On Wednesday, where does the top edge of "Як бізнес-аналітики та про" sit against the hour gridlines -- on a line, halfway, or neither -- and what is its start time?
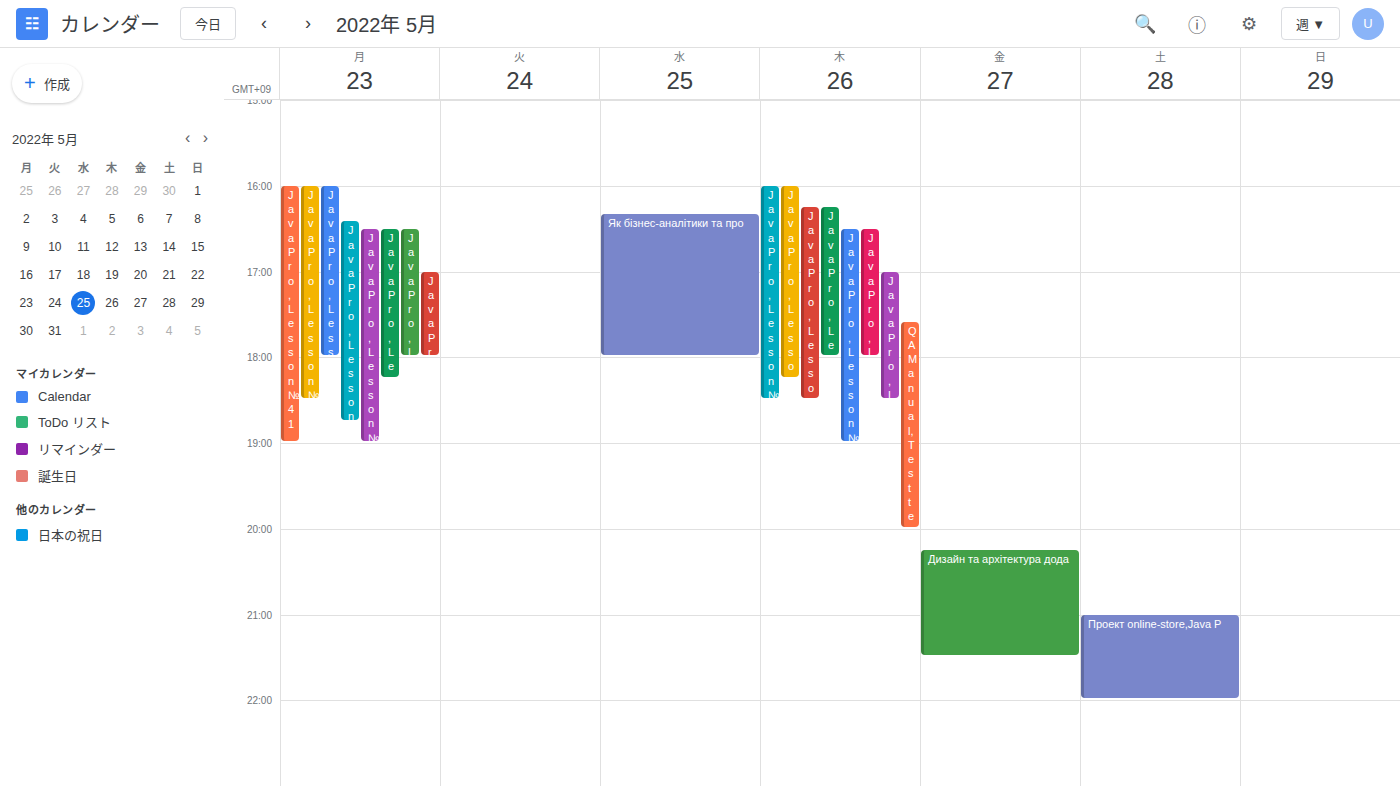
4:20 PM -- neither: 20 minutes below the 4 PM line and 40 minutes above the 5 PM line.